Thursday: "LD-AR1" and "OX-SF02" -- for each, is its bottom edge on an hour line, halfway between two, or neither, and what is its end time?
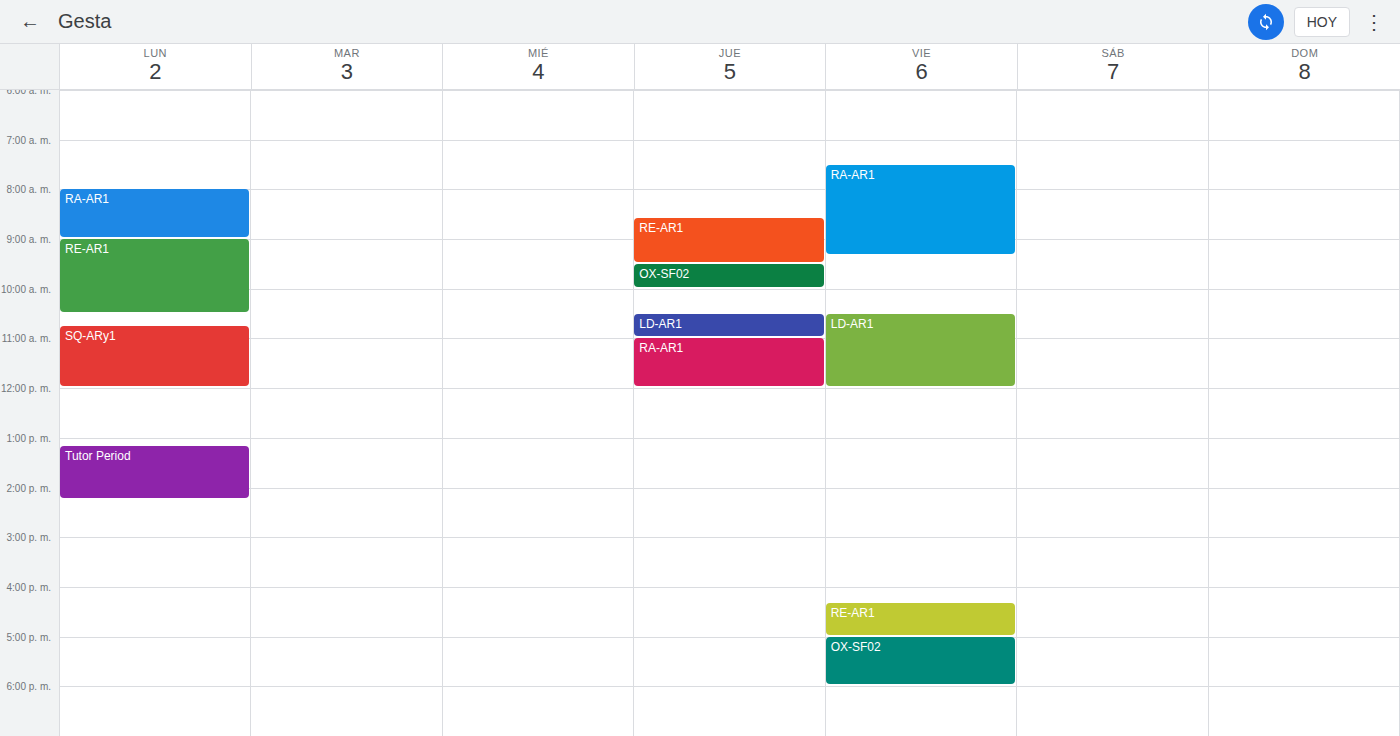
"LD-AR1": 11:00, exactly on the 11:00 line. "OX-SF02": 10:00, exactly on the 10:00 line.